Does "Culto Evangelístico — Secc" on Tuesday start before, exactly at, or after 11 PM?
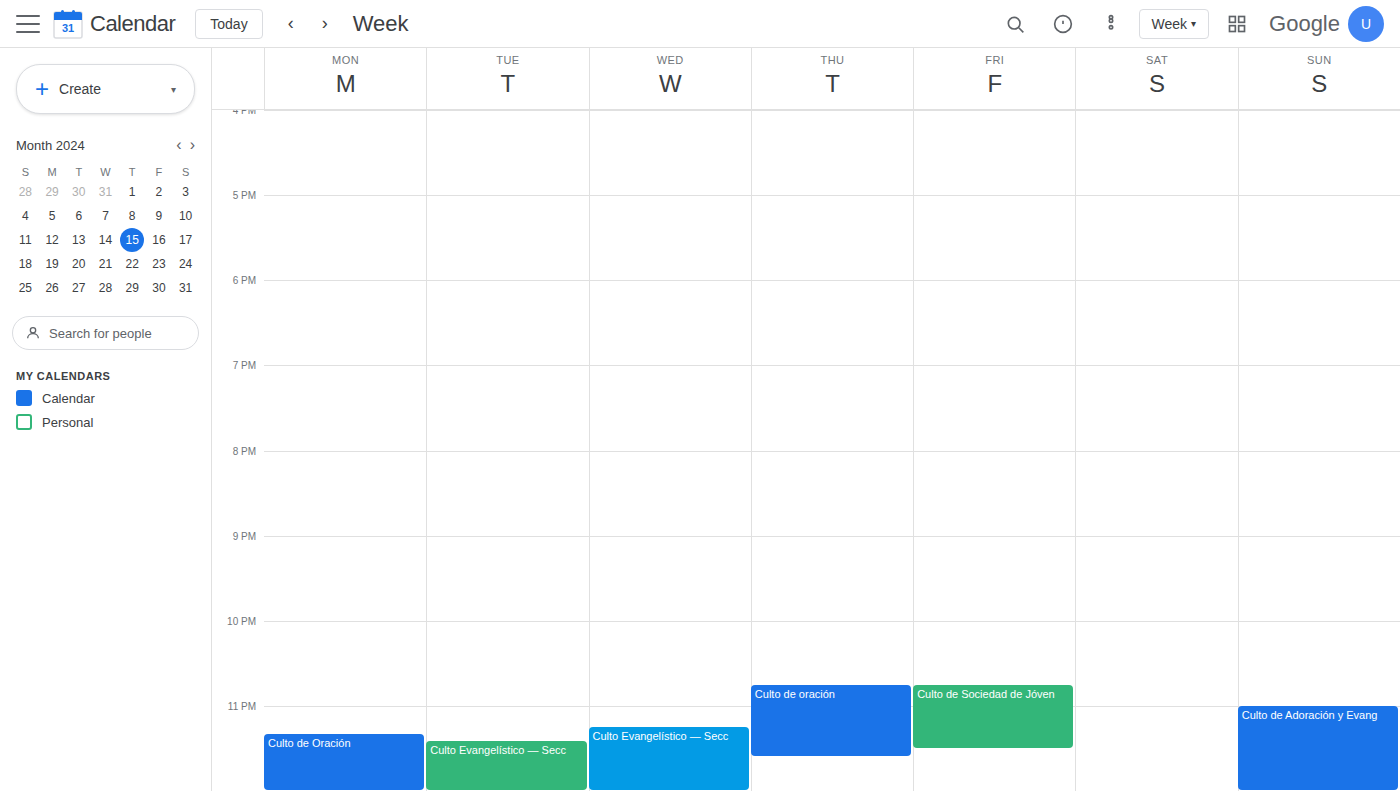
11:25 PM -- after 11 PM, 25 minutes below the 11 PM line.